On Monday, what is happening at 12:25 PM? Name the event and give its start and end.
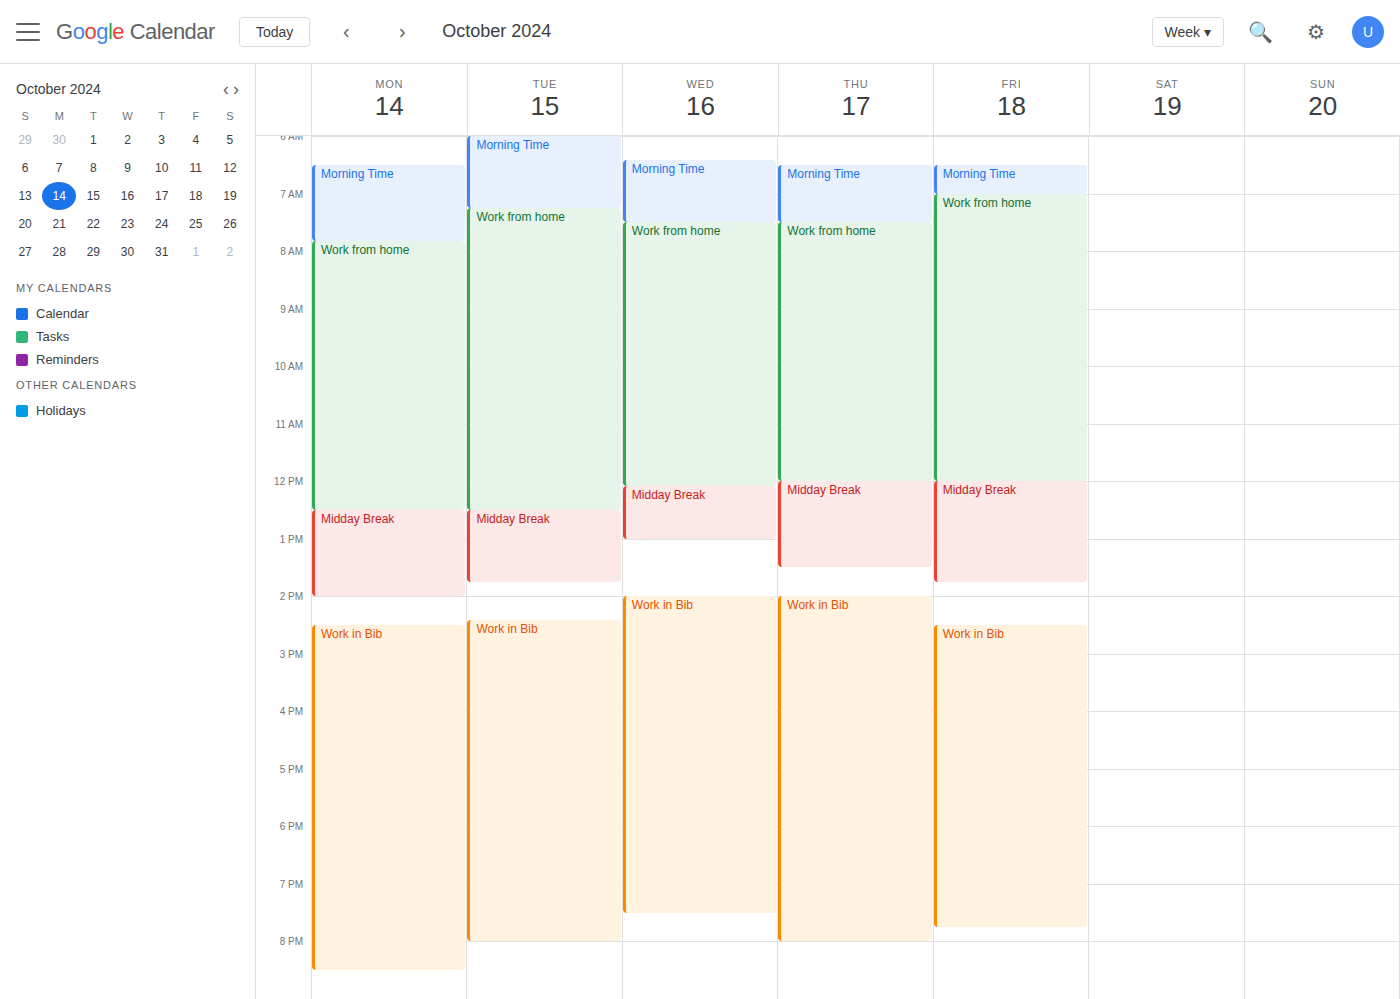
"Work from home", 7:50 AM to 12:30 PM